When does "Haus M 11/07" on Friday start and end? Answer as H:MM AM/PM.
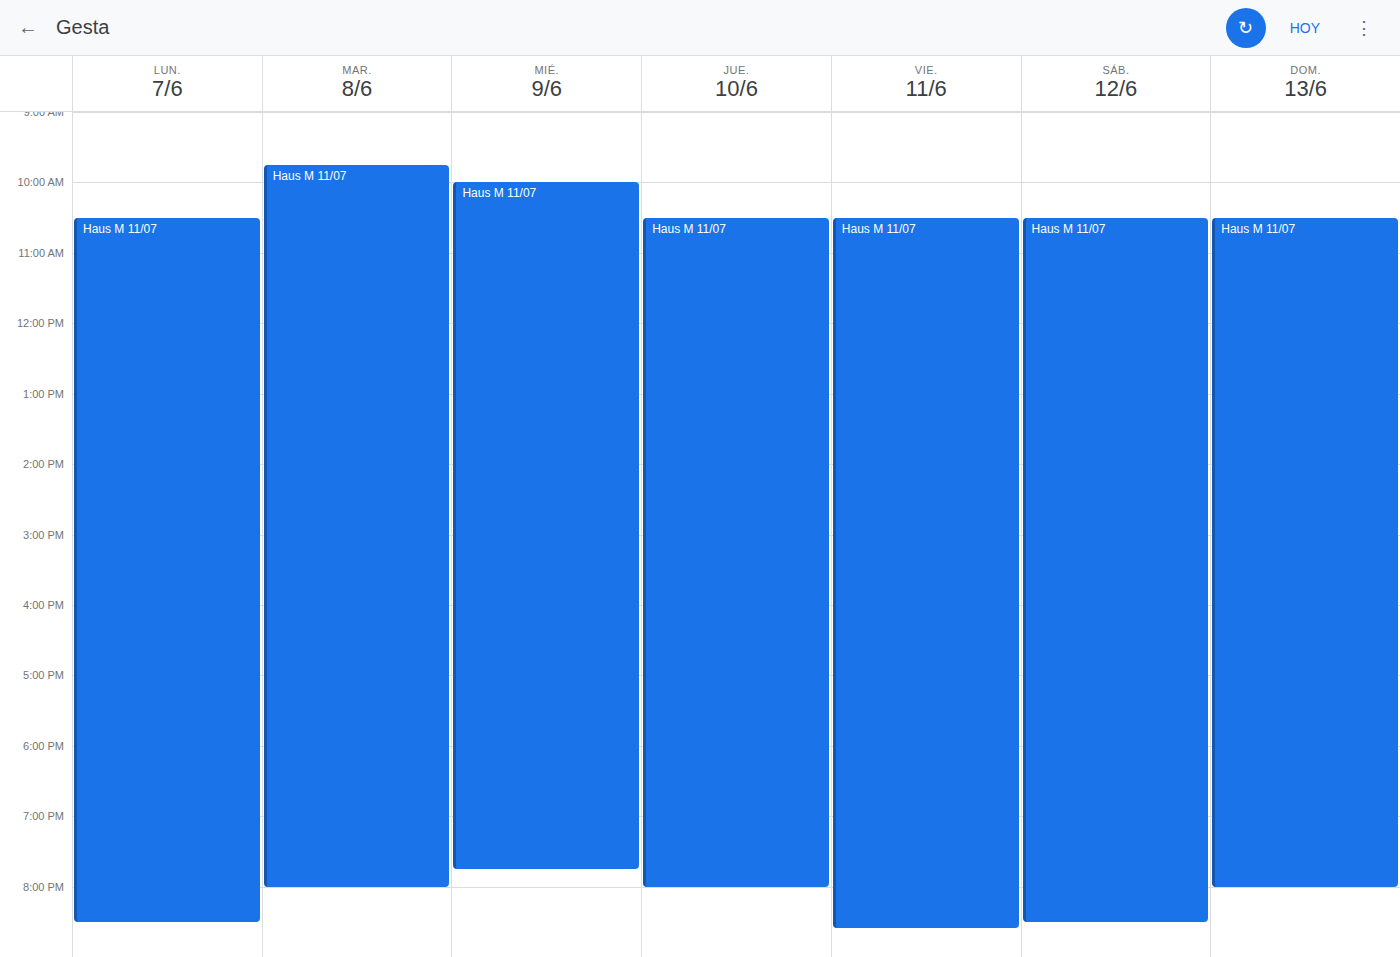
10:30 AM to 8:35 PM